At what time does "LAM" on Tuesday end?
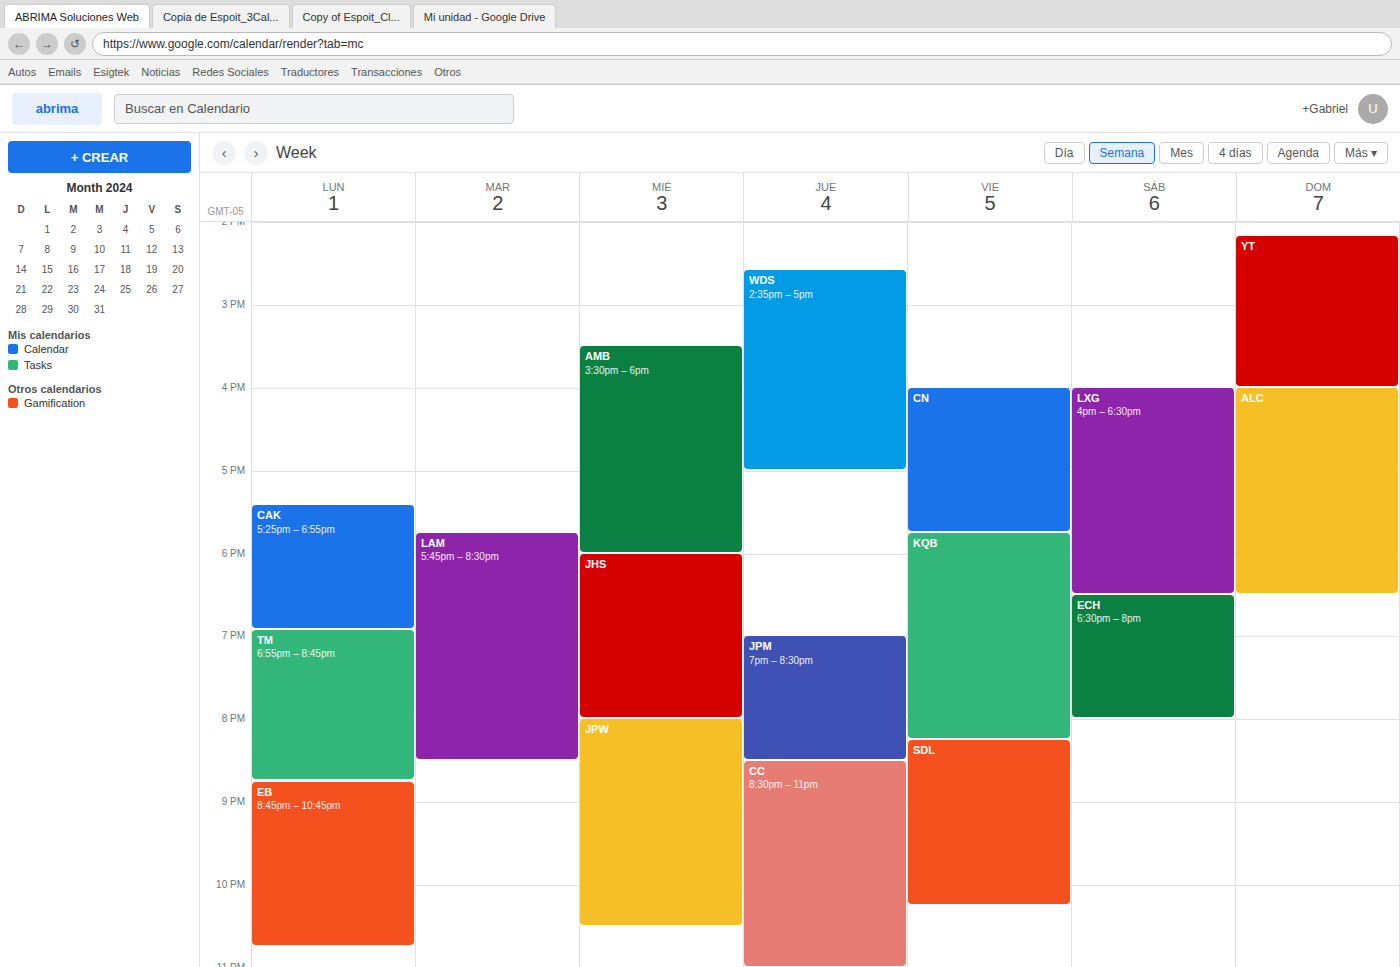
8:30 PM